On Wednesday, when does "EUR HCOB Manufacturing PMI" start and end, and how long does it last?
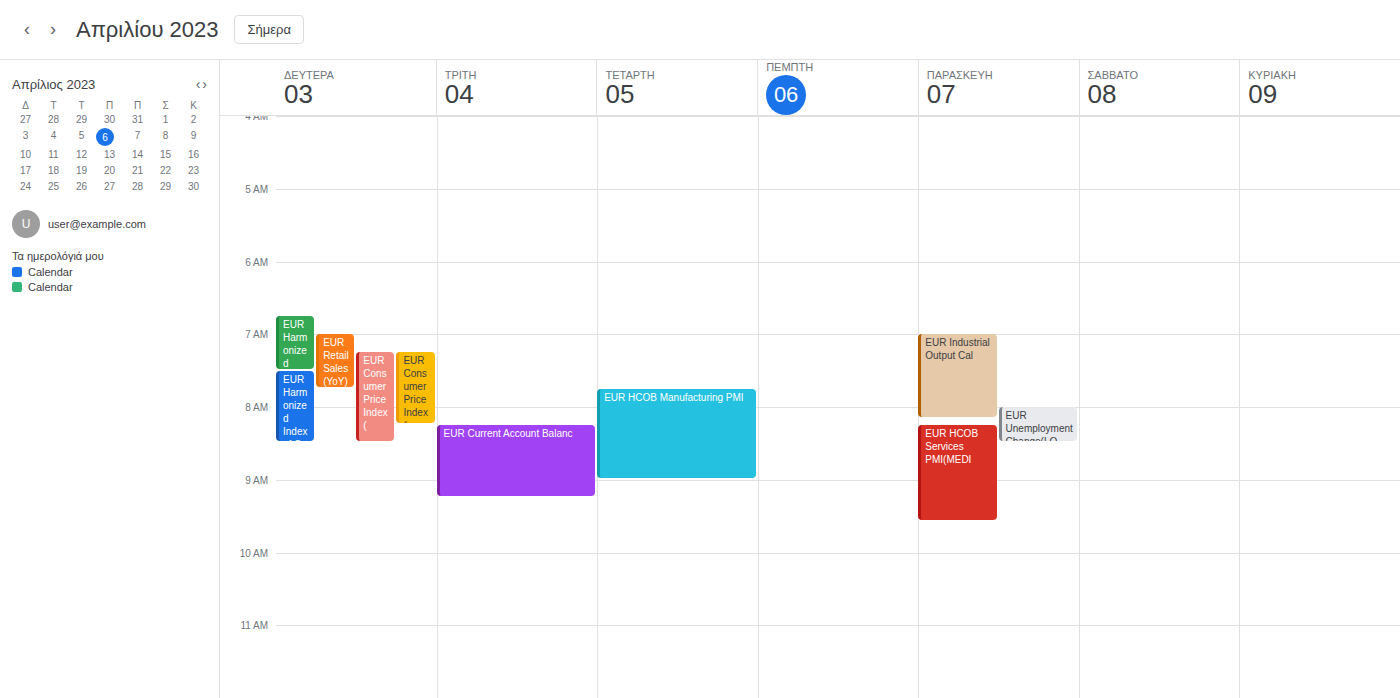
7:45 AM to 9:00 AM, 1 hour 15 minutes